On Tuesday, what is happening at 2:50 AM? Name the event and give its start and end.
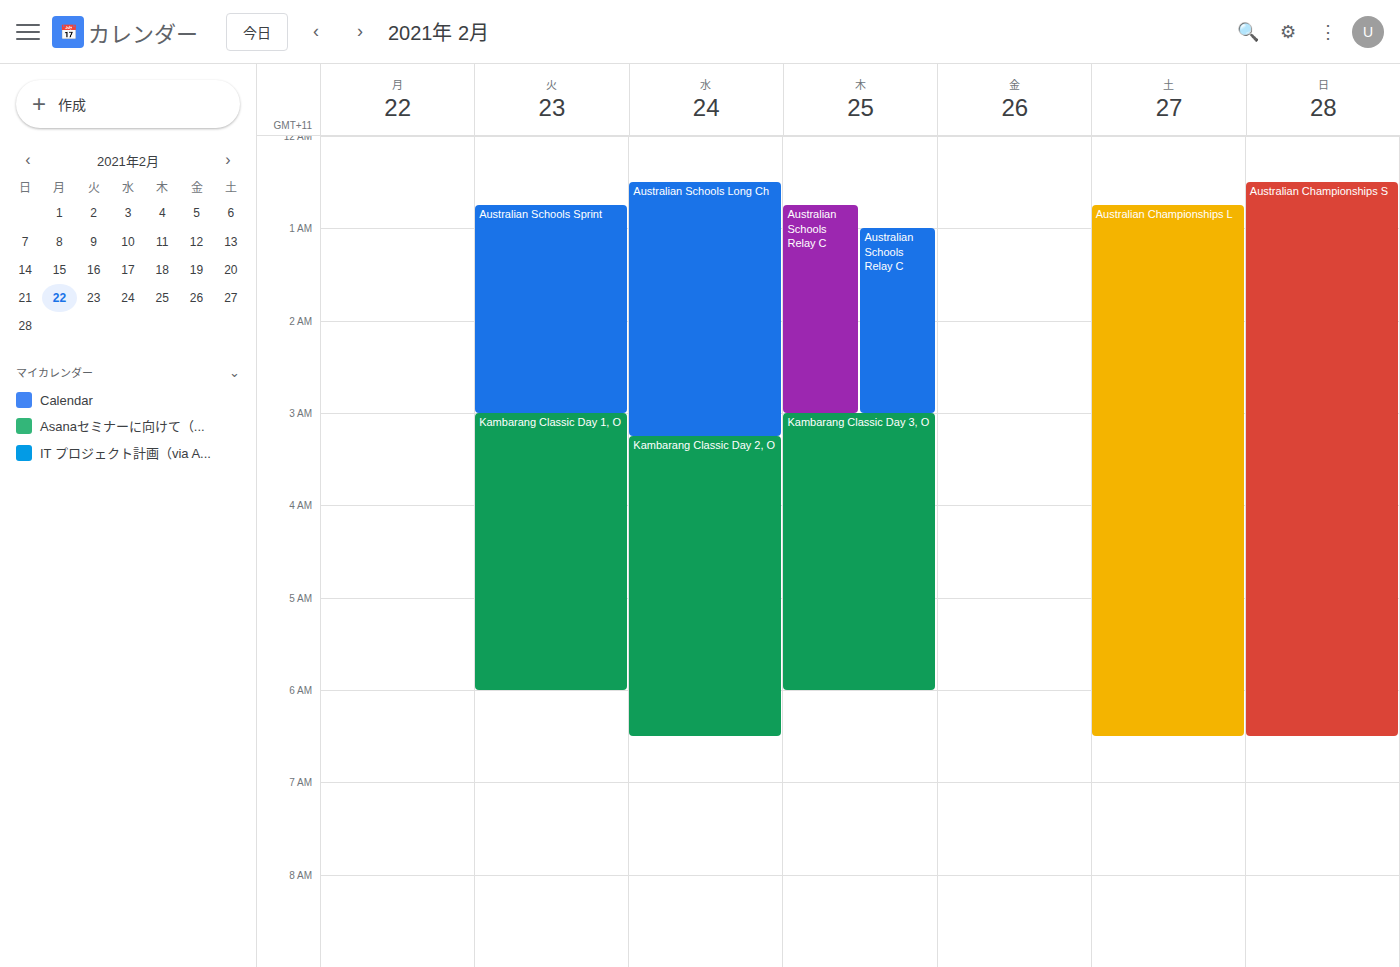
"Australian Schools Sprint", 12:45 AM to 3:00 AM